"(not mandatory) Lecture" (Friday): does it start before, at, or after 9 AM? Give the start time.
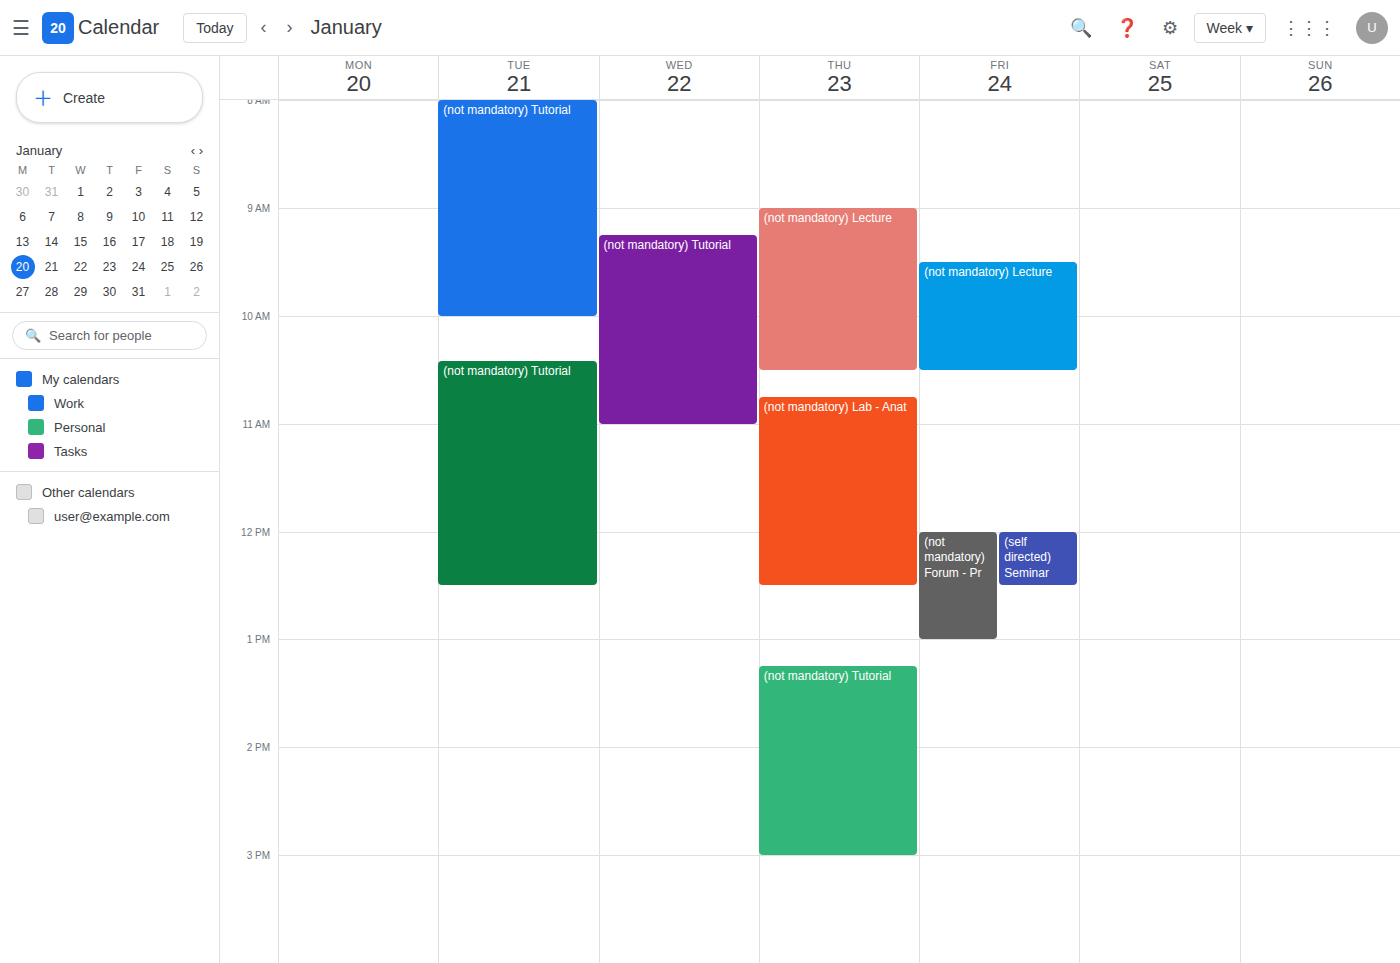
9:30 AM -- after 9 AM, 30 minutes below the 9 AM line.